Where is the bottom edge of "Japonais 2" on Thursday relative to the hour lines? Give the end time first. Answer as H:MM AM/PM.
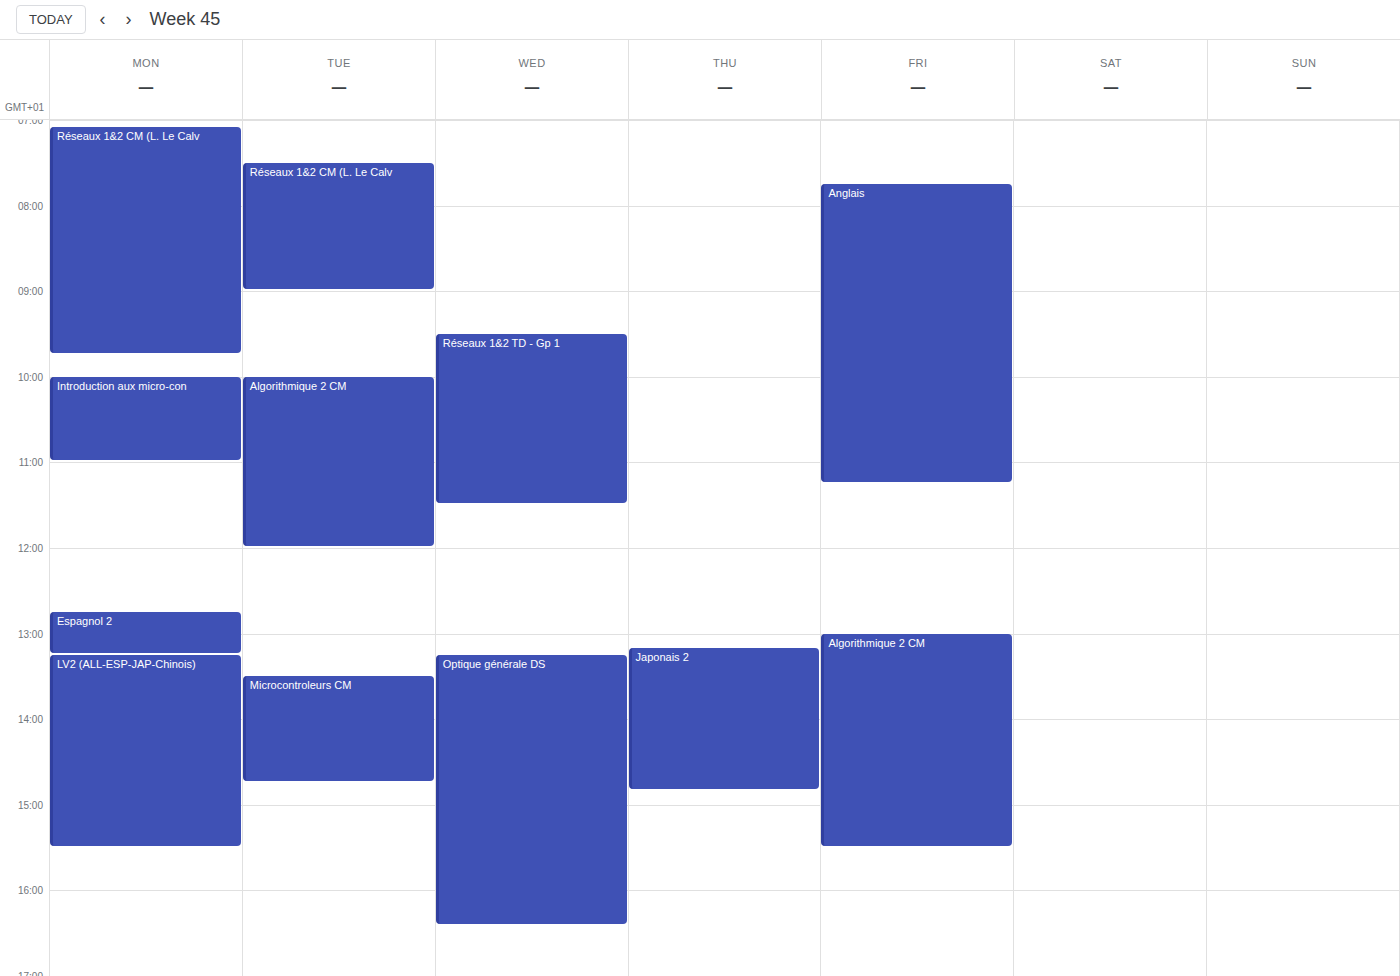
2:50 PM -- neither: 50 minutes below the 2 PM line and 10 minutes above the 3 PM line.